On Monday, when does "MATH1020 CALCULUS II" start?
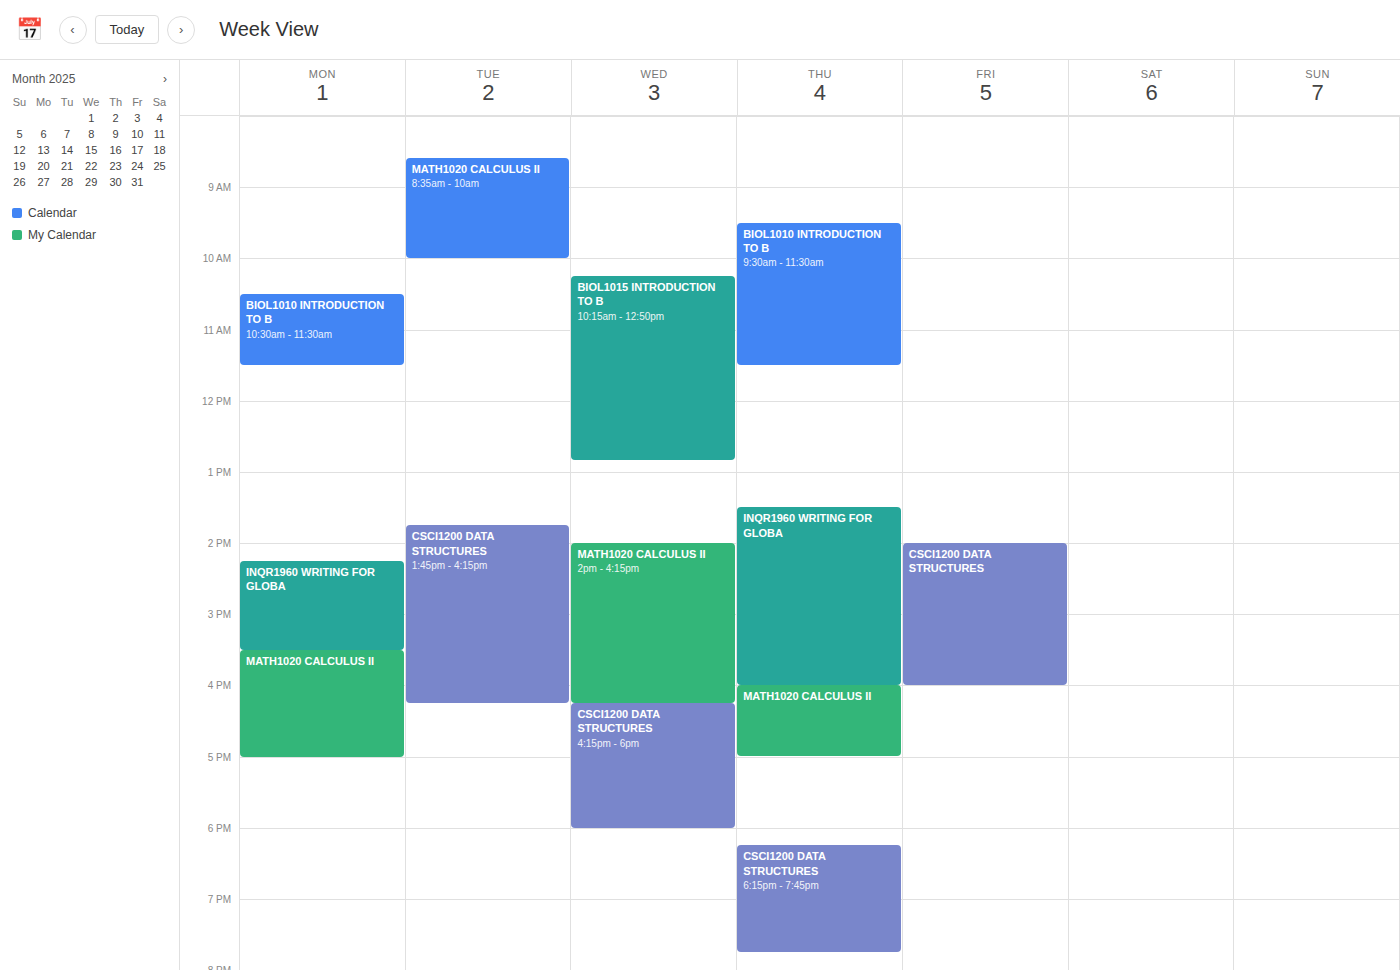
3:30 PM